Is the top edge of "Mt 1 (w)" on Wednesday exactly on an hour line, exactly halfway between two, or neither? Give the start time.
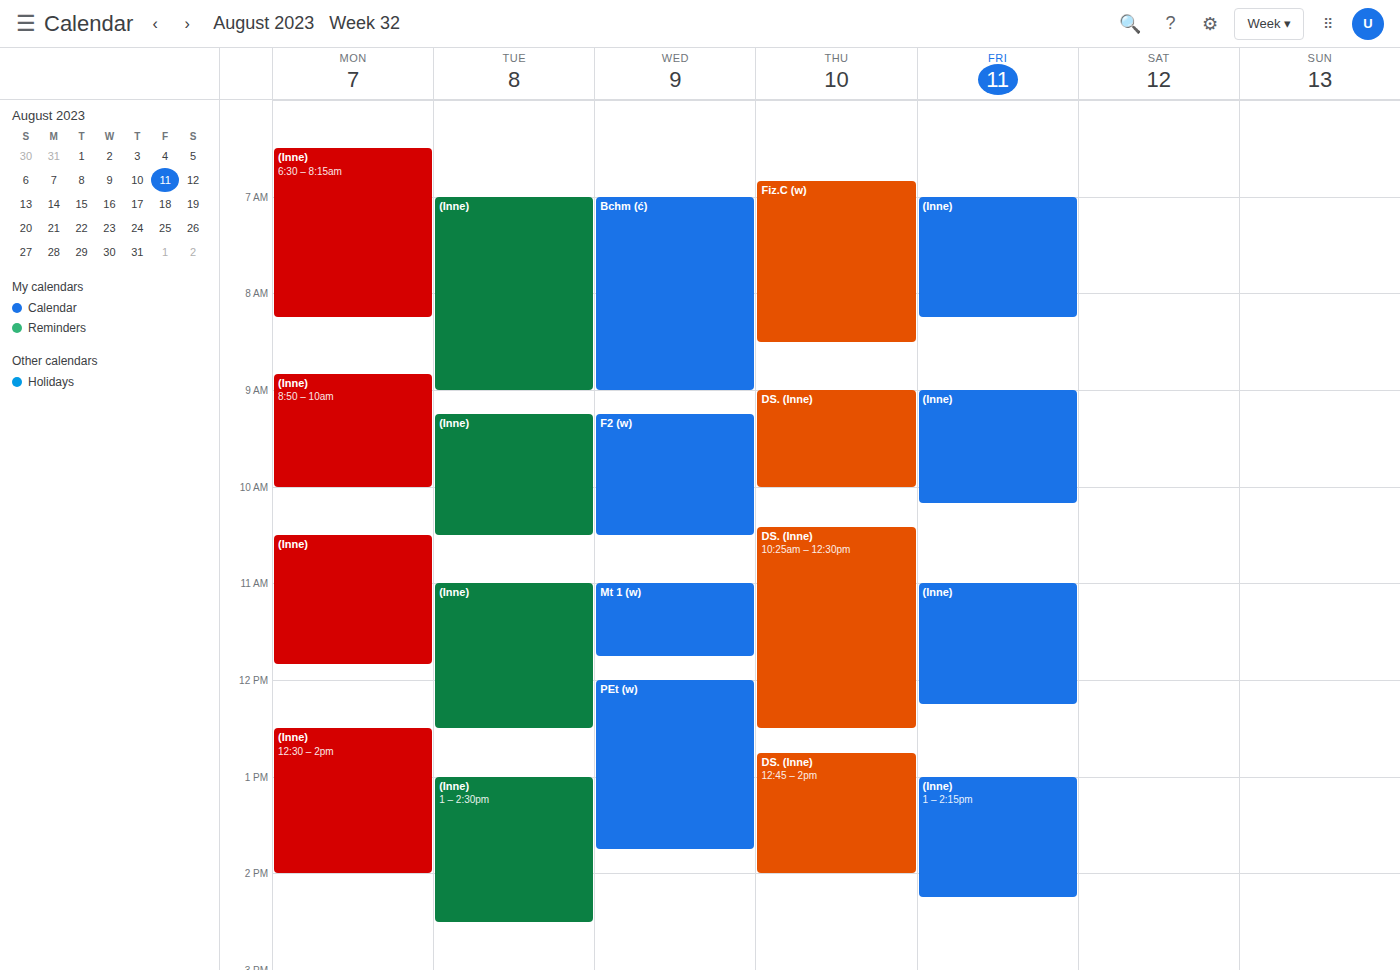
11:00 AM -- exactly on the 11 AM line.